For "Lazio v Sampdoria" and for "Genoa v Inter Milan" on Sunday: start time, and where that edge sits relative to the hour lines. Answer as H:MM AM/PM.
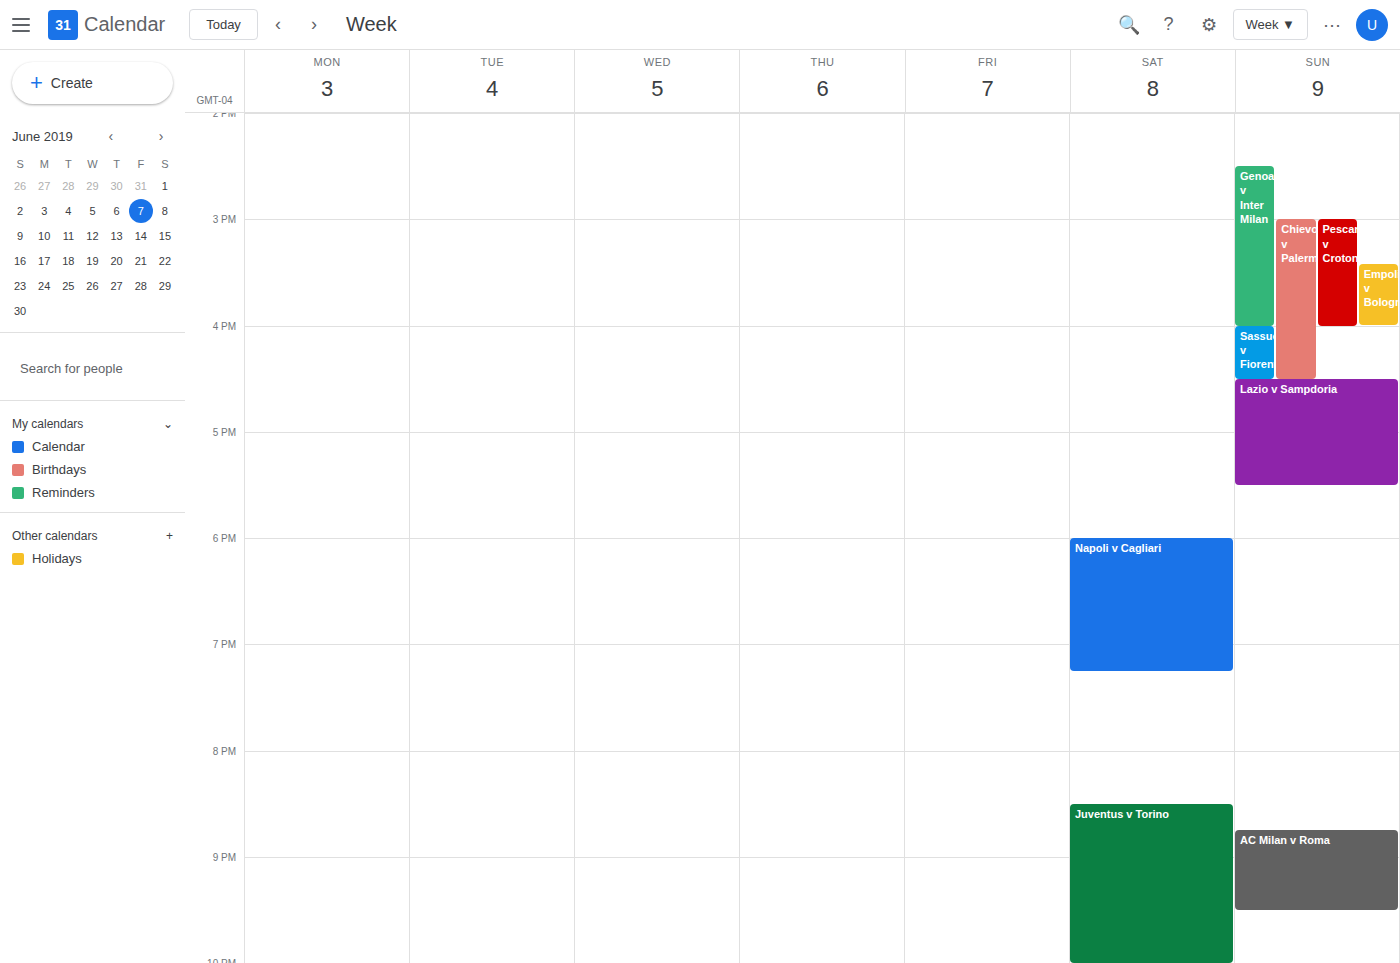
"Lazio v Sampdoria": 4:30 PM, halfway between the 4 PM and 5 PM lines. "Genoa v Inter Milan": 2:30 PM, halfway between the 2 PM and 3 PM lines.